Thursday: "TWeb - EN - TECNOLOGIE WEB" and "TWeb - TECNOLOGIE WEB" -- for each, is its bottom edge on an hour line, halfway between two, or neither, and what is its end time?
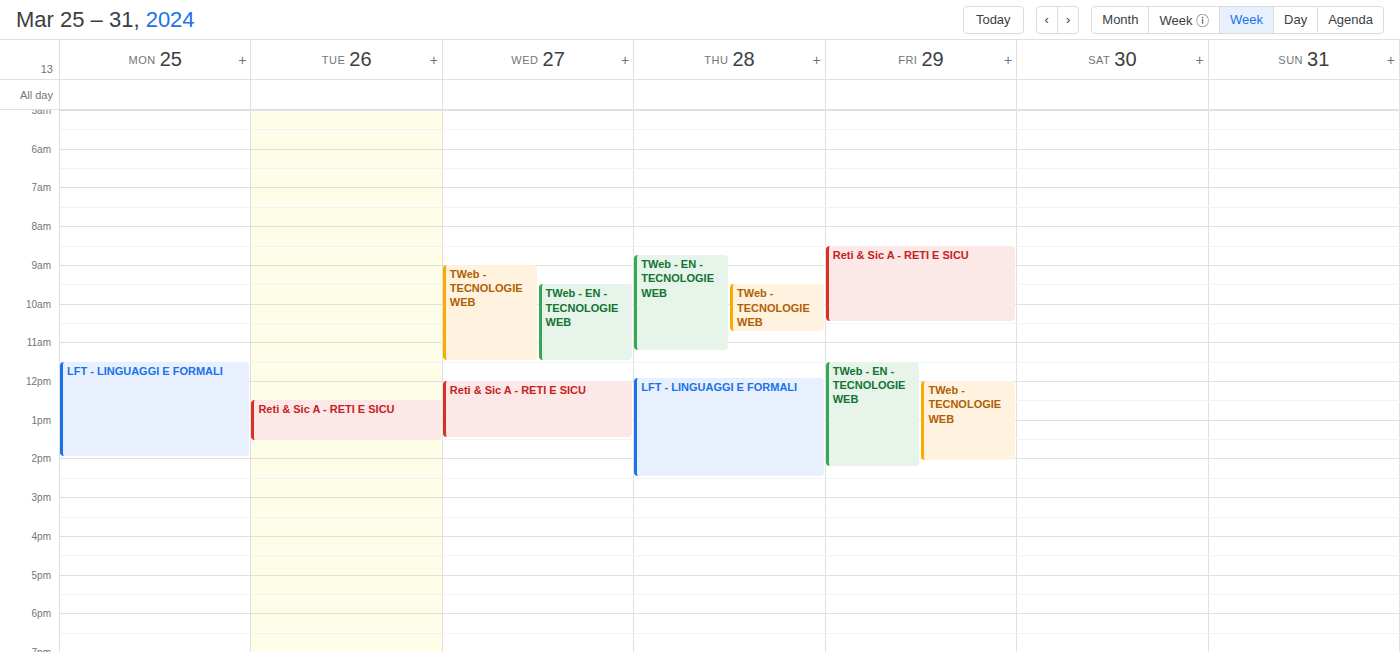
"TWeb - EN - TECNOLOGIE WEB": 11:15, neither: a quarter of the way from the 11:00 line to the 12:00 line. "TWeb - TECNOLOGIE WEB": 10:45, neither: three quarters of the way from the 10:00 line to the 11:00 line.